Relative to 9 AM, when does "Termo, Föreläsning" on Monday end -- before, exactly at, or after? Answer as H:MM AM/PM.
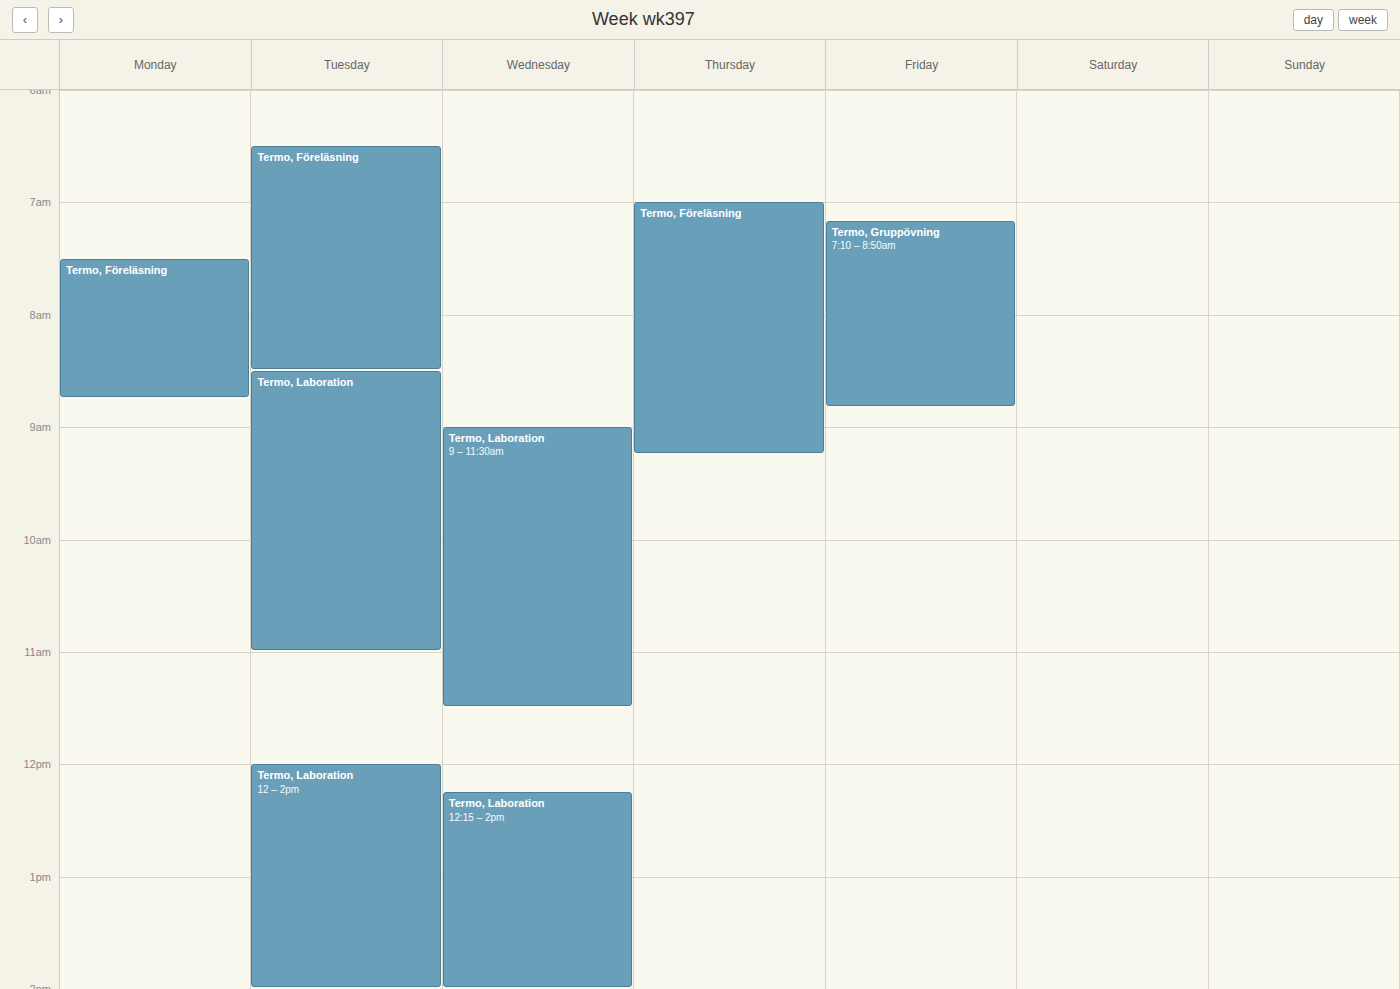
8:45 AM -- before 9 AM, 15 minutes above the 9 AM line.